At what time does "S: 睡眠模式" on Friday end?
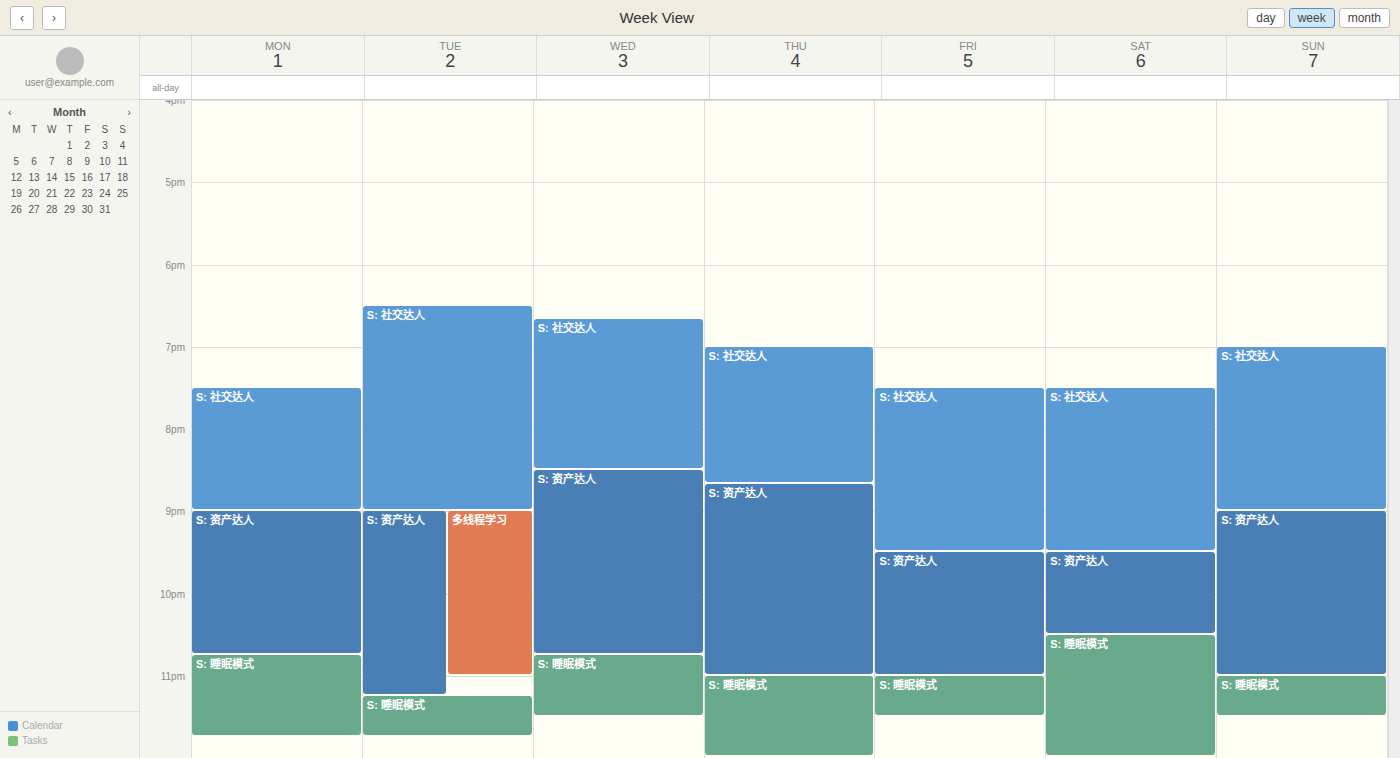
11:30 PM